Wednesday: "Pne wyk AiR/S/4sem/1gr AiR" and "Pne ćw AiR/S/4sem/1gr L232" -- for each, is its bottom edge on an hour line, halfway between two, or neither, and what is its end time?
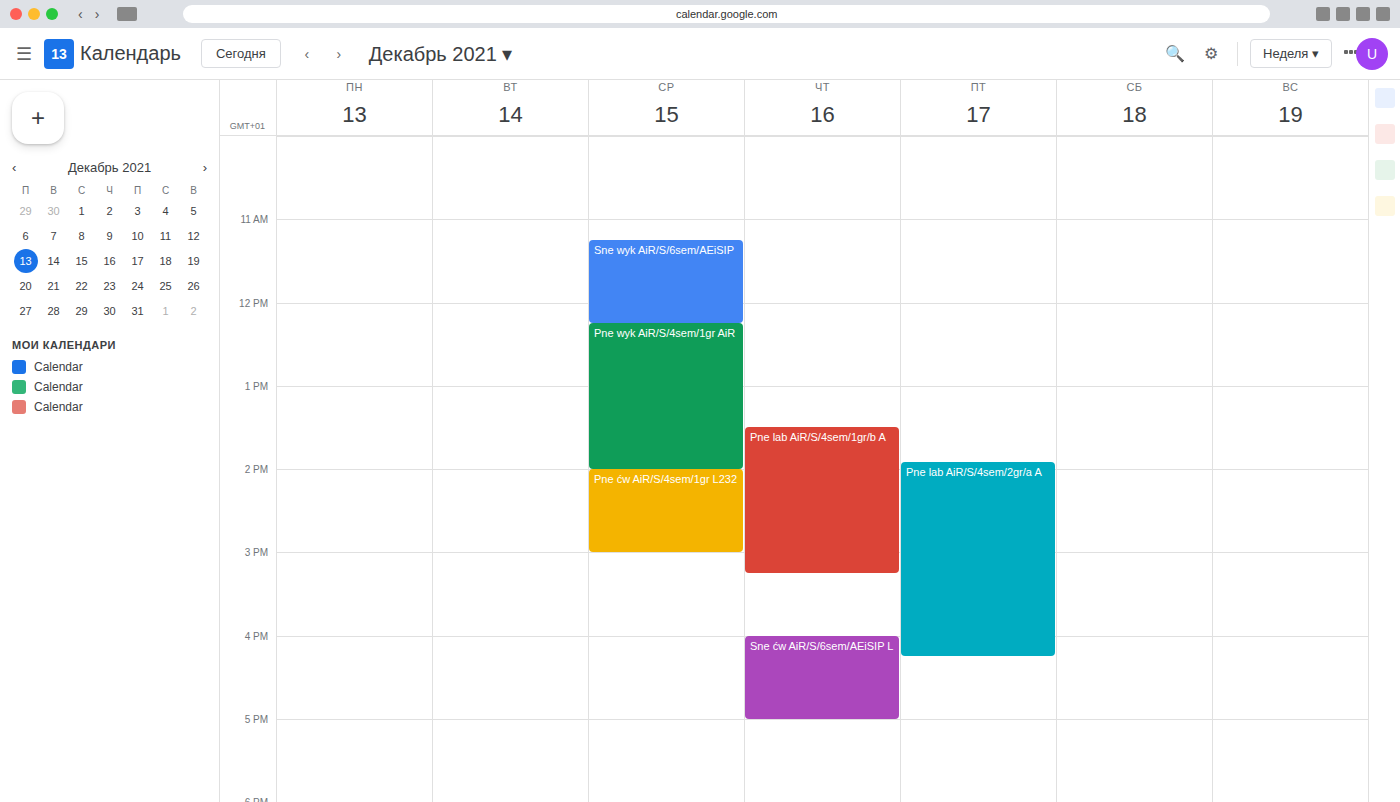
"Pne wyk AiR/S/4sem/1gr AiR": 2:00 PM, exactly on the 2 PM line. "Pne ćw AiR/S/4sem/1gr L232": 3:00 PM, exactly on the 3 PM line.